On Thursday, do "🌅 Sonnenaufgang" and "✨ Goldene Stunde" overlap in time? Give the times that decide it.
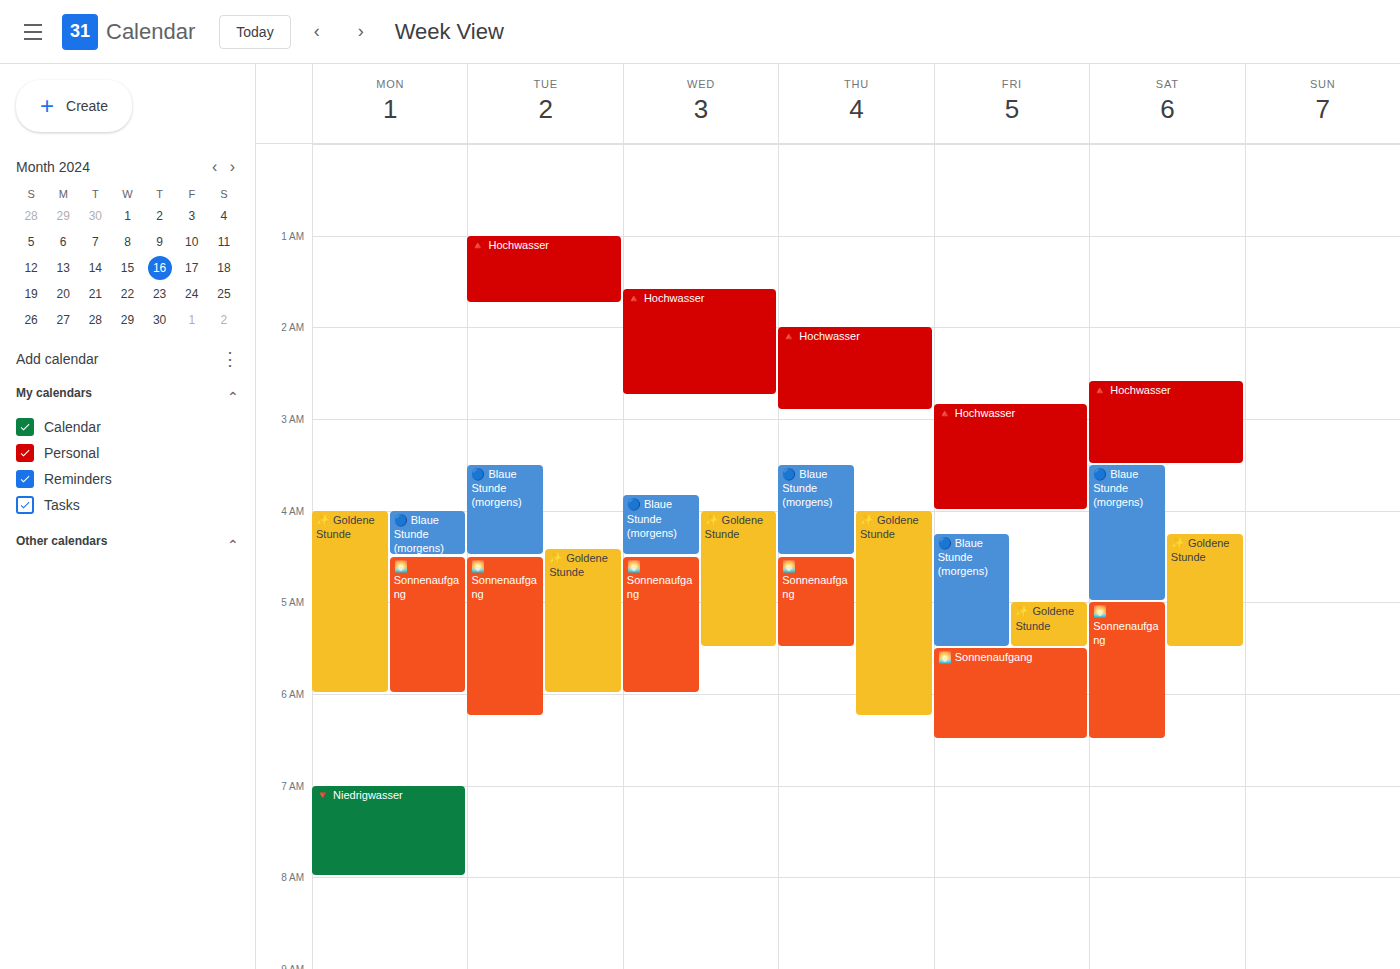
"🌅 Sonnenaufgang" runs 4:30 AM to 5:30 AM, inside "✨ Goldene Stunde" -- they overlap.